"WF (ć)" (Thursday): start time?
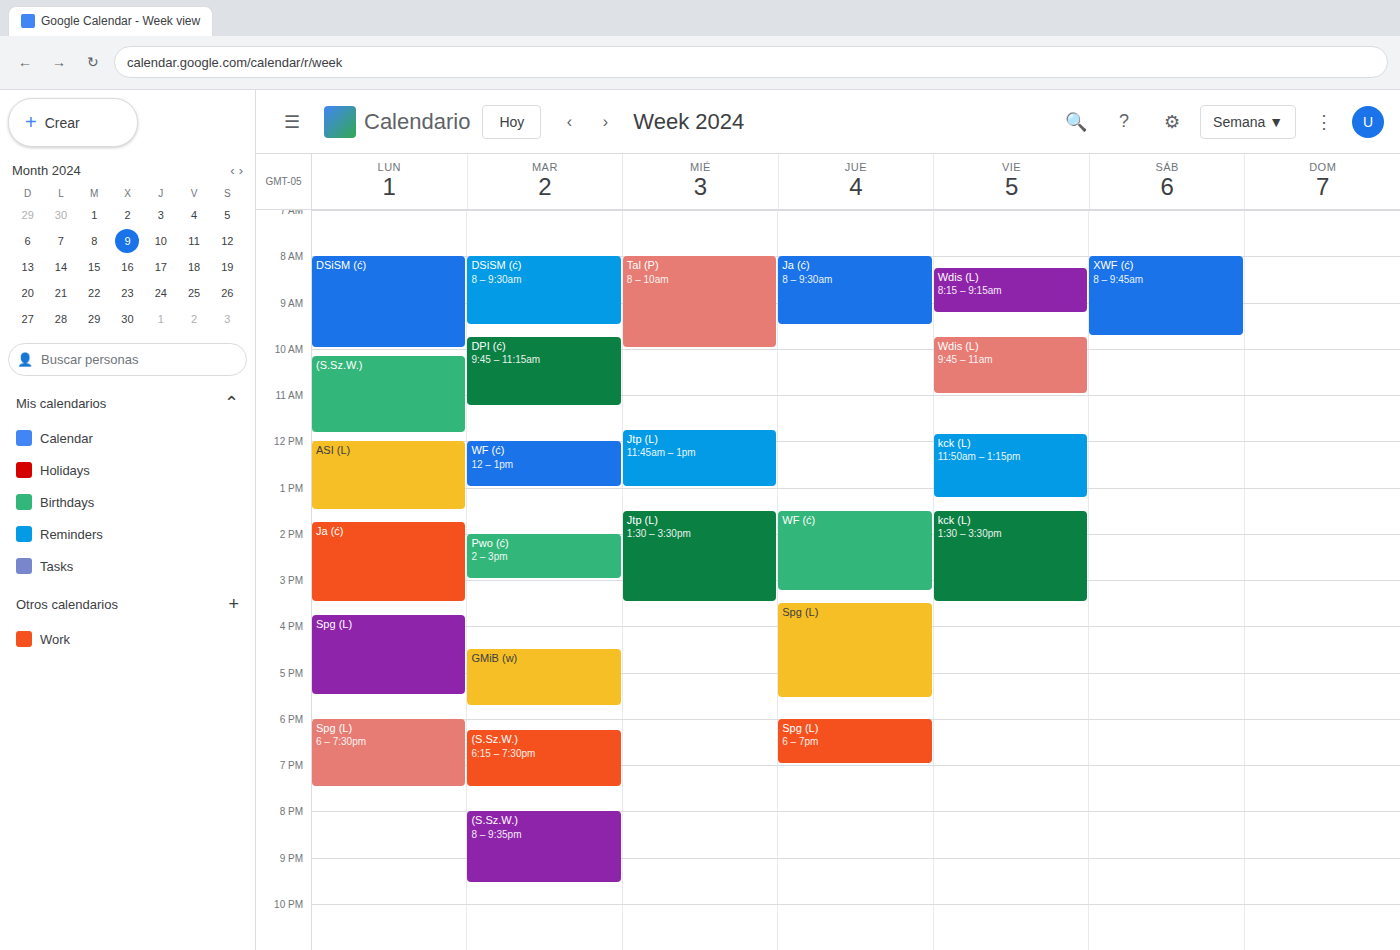
1:30 PM